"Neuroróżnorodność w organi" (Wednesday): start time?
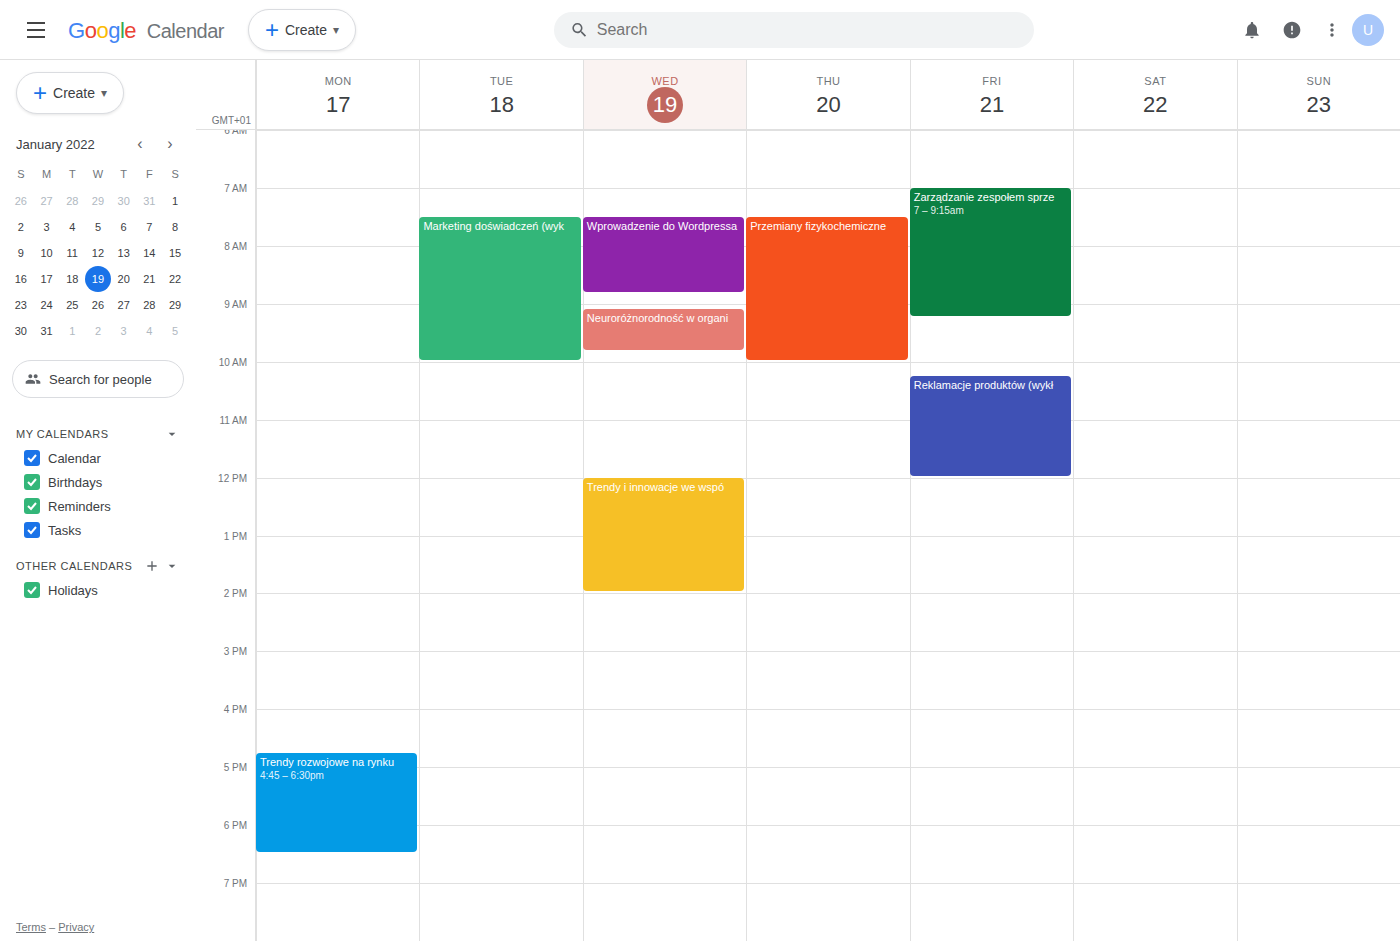
9:05 AM